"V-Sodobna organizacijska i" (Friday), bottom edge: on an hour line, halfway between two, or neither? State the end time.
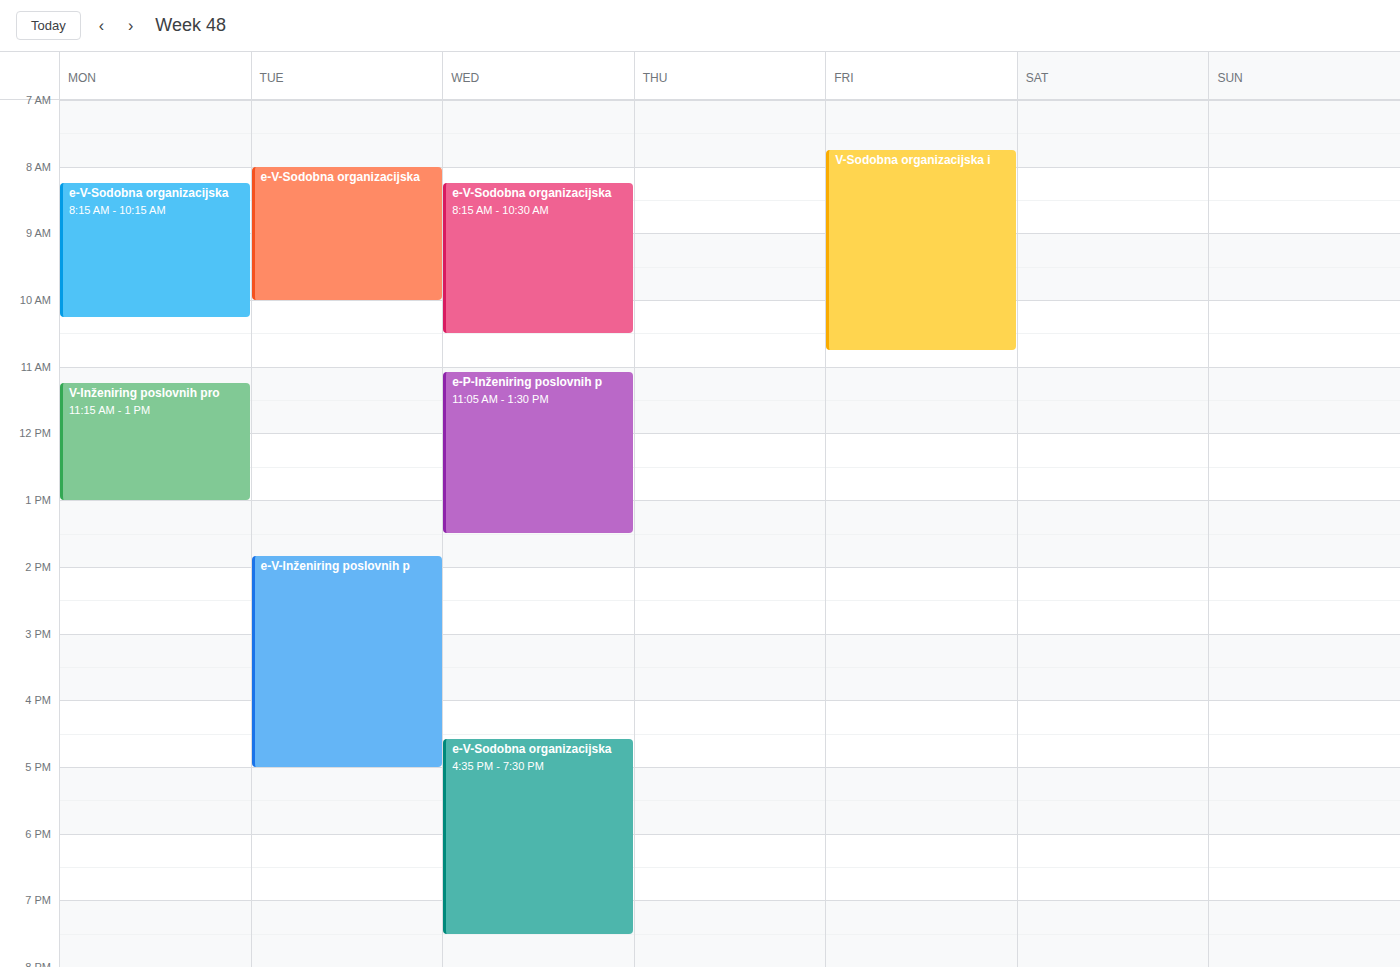
10:45 AM -- neither: three quarters of the way from the 10 AM line to the 11 AM line.